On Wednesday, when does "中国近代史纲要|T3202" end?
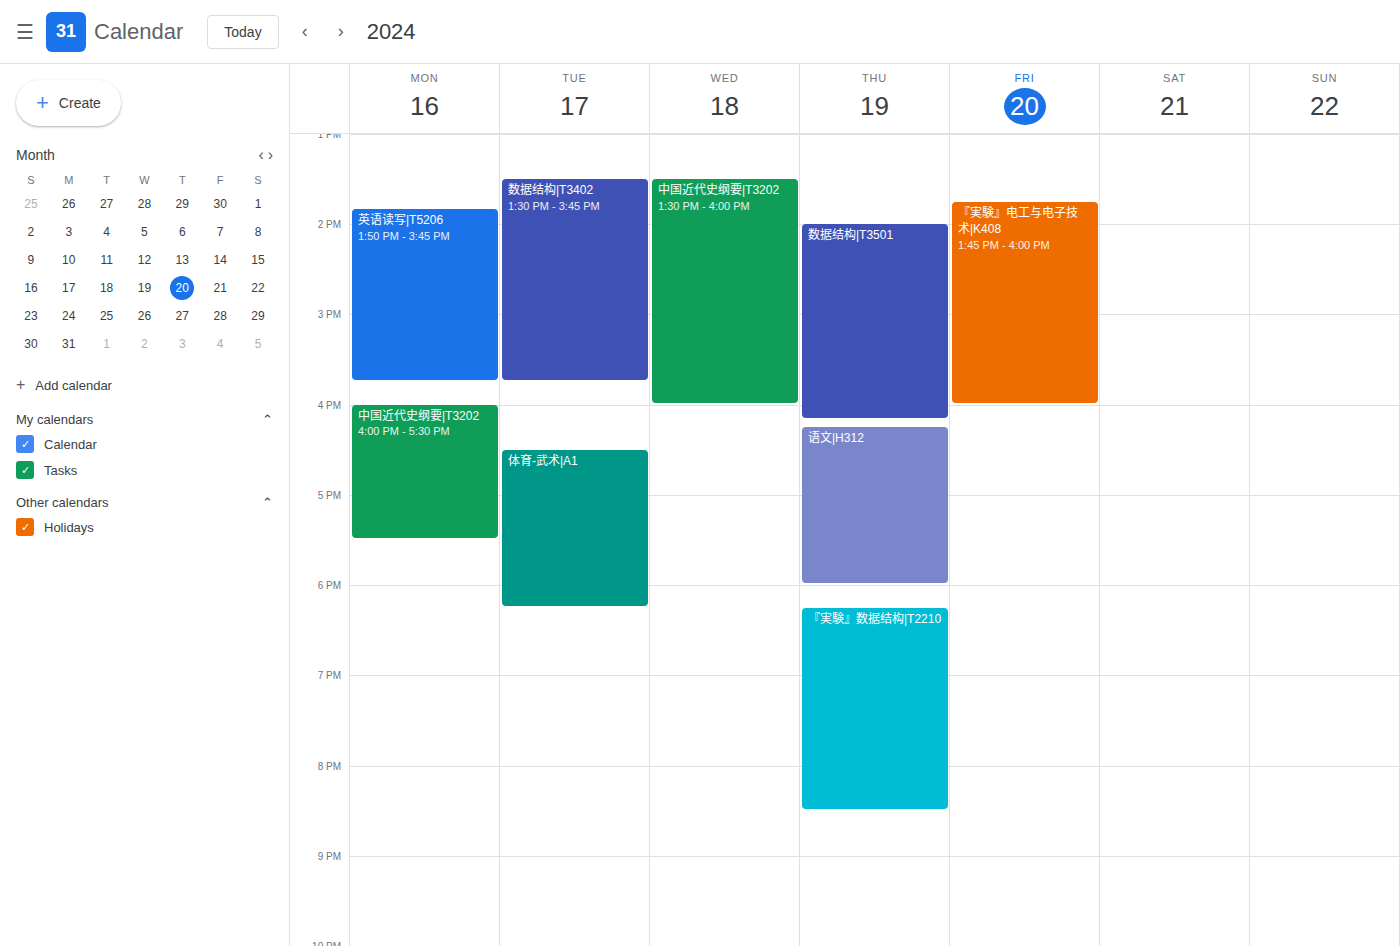
4:00 PM